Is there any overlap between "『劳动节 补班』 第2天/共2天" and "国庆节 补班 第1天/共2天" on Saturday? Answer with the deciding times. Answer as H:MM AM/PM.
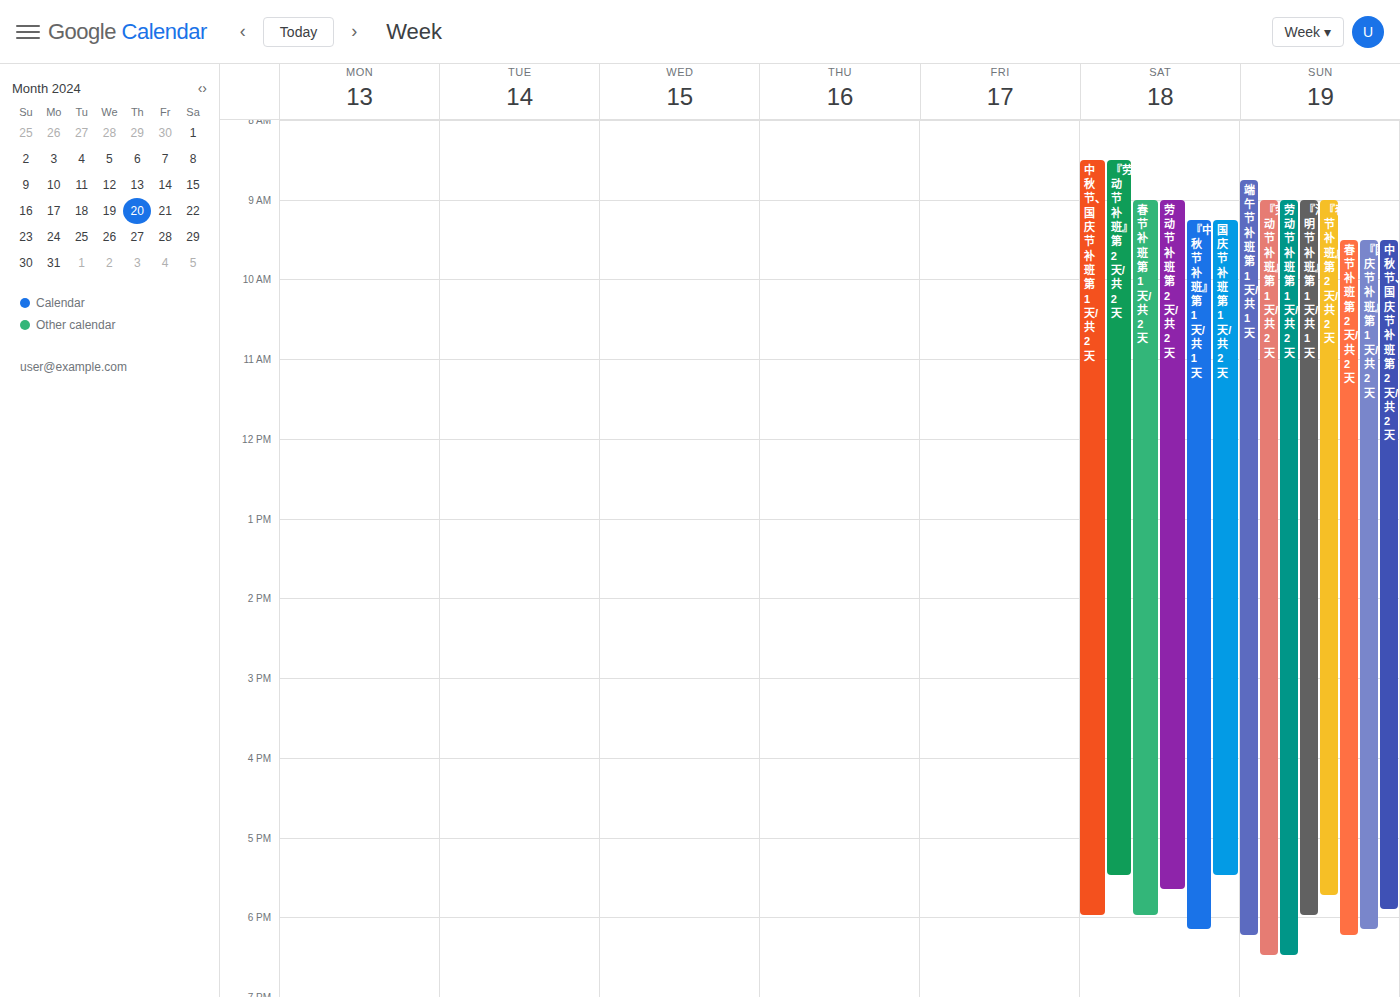
"国庆节 补班 第1天/共2天" starts at 9:15 AM, before "『劳动节 补班』 第2天/共2天" ends at 5:30 PM -- they overlap.